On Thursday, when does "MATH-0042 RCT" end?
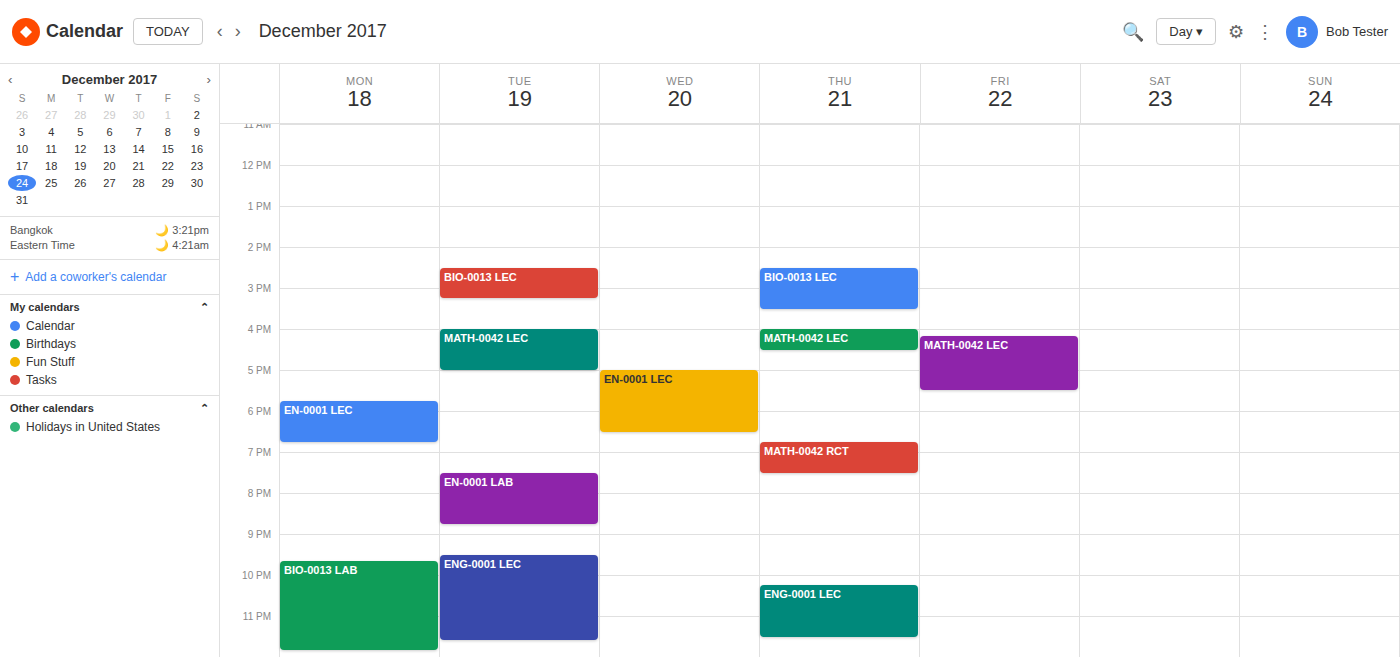
19:30